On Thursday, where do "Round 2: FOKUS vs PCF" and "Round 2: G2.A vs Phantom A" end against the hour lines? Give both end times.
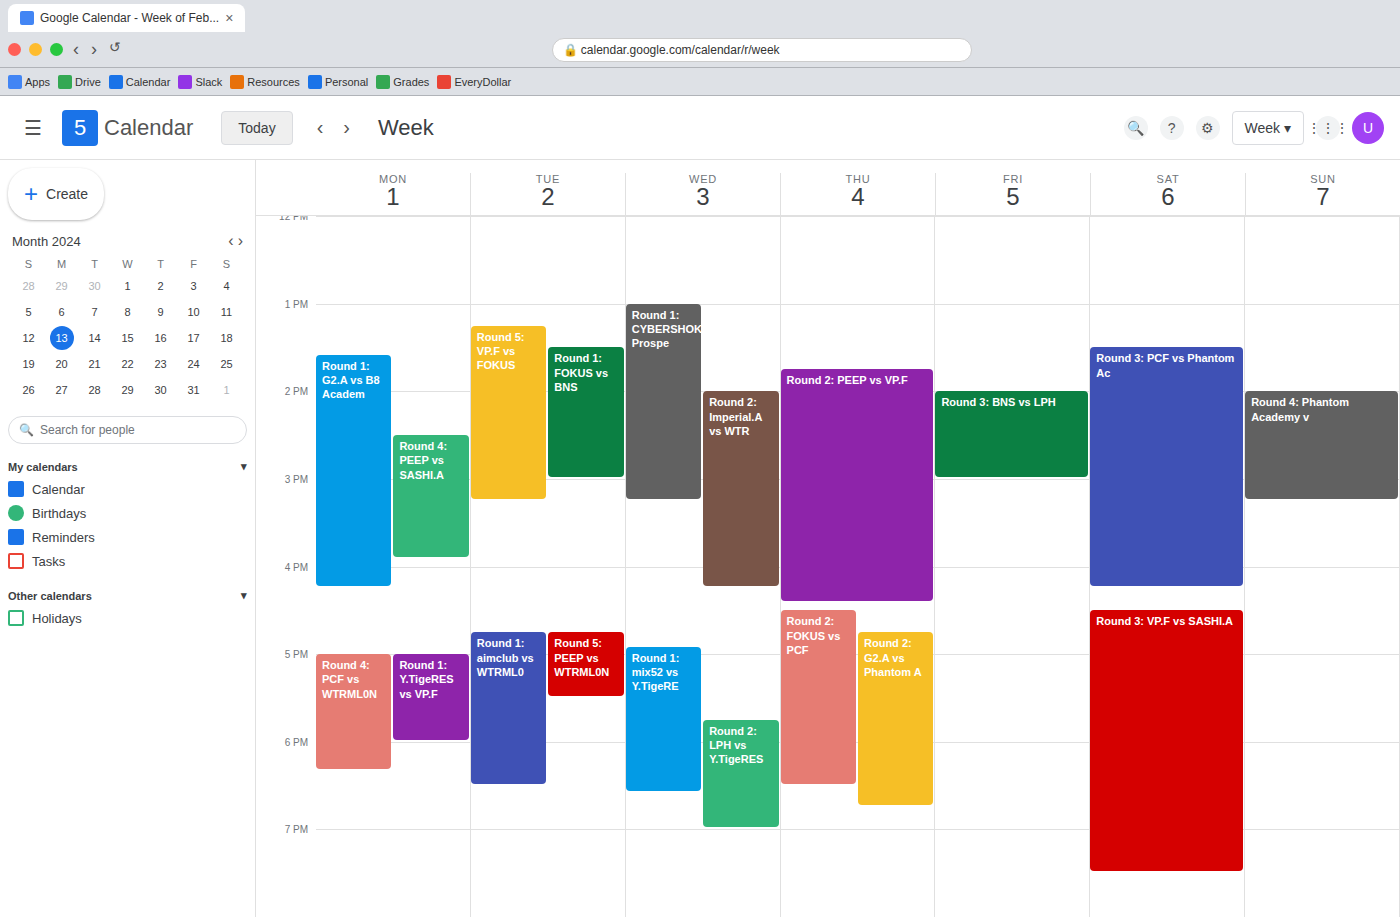
"Round 2: FOKUS vs PCF": 6:30 PM, halfway between the 6 PM and 7 PM lines. "Round 2: G2.A vs Phantom A": 6:45 PM, neither: three quarters of the way from the 6 PM line to the 7 PM line.